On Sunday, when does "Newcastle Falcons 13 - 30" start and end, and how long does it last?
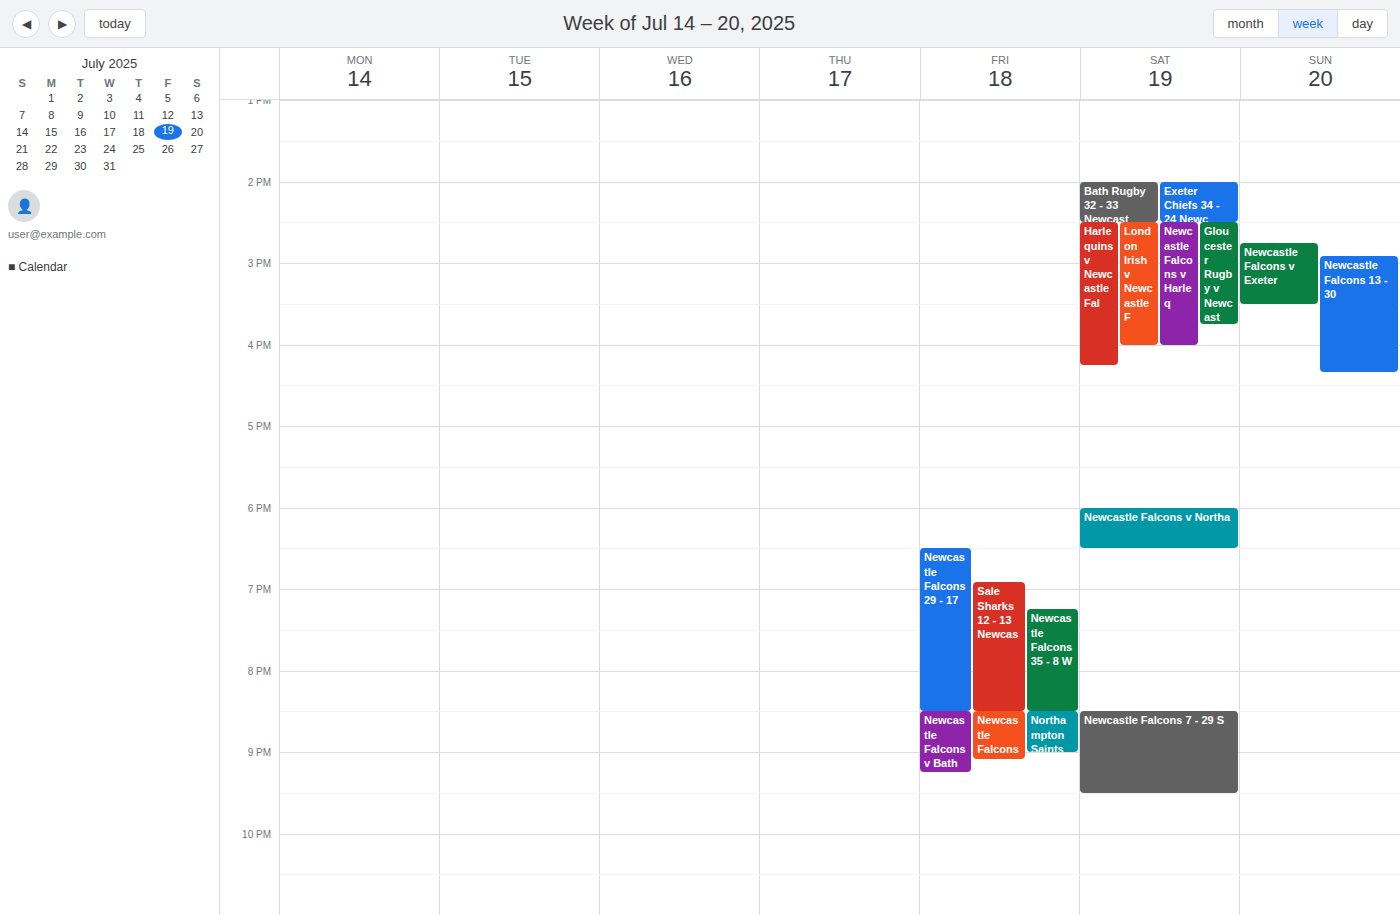
2:55 PM to 4:20 PM, 1 hour 25 minutes